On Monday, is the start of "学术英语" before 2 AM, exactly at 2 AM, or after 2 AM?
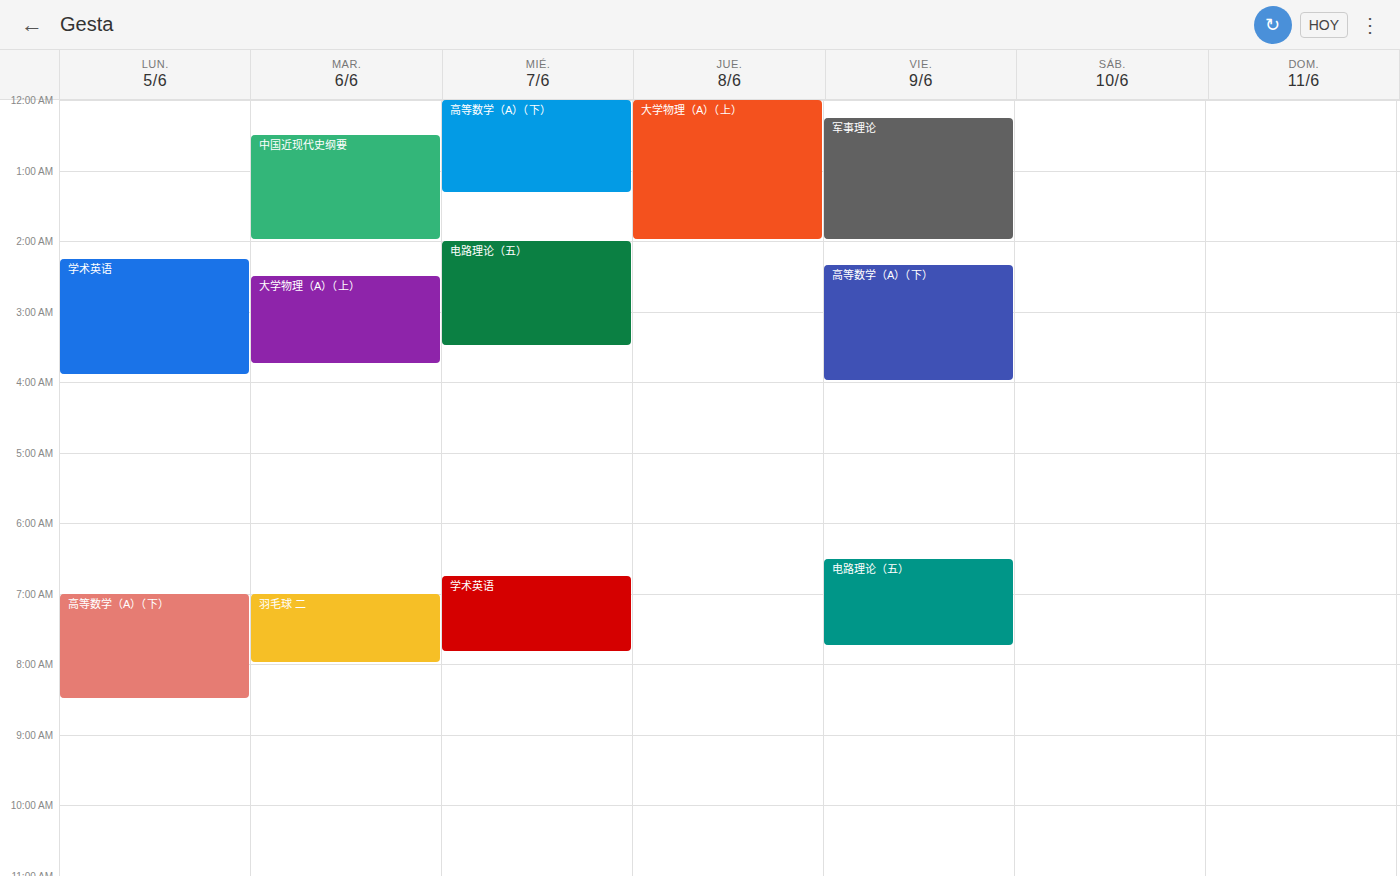
2:15 AM -- after 2 AM, 15 minutes below the 2 AM line.